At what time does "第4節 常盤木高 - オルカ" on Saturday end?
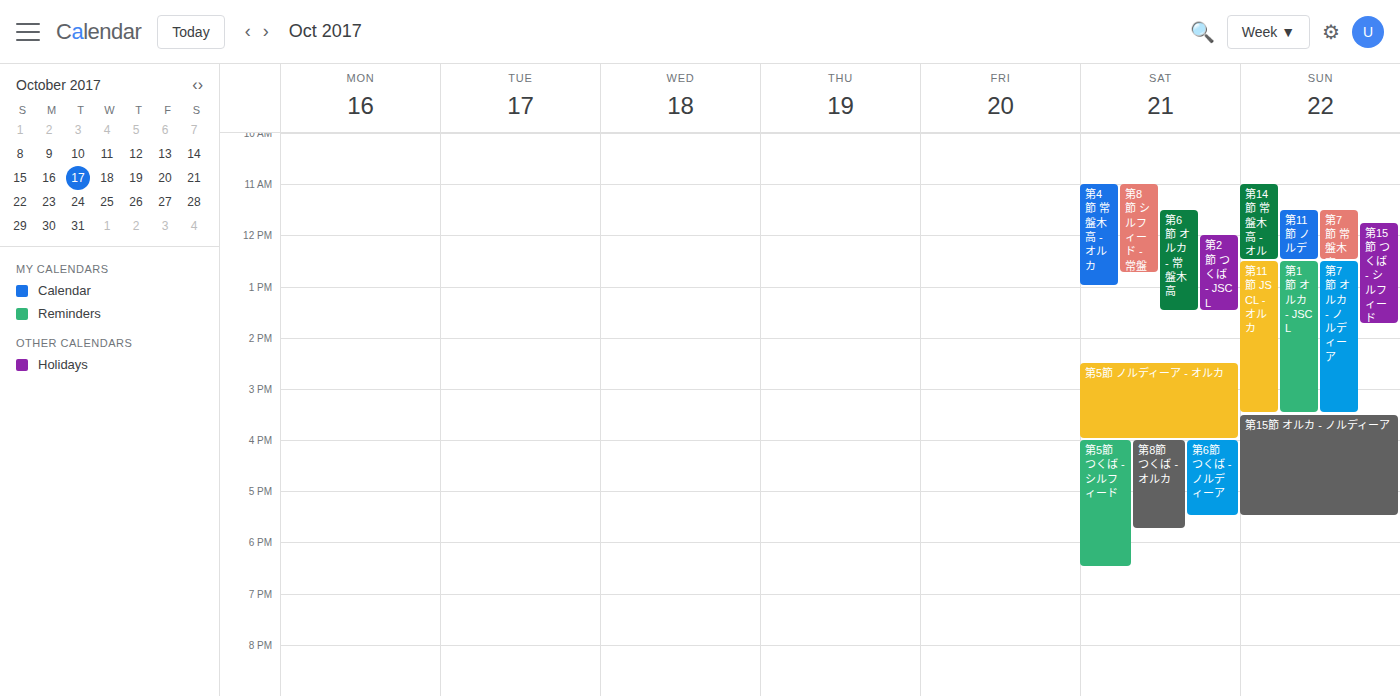
1:00 PM